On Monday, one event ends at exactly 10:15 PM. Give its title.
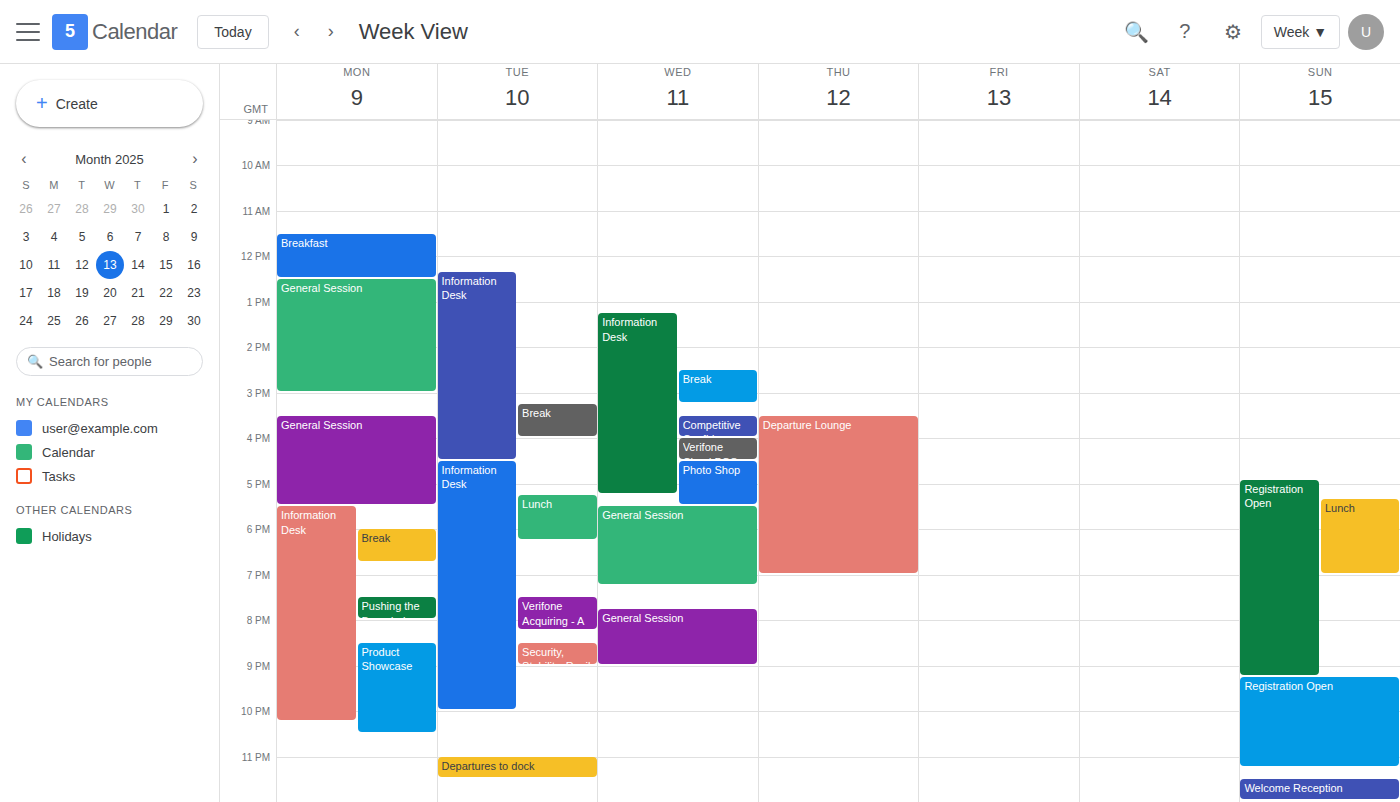
"Information Desk"